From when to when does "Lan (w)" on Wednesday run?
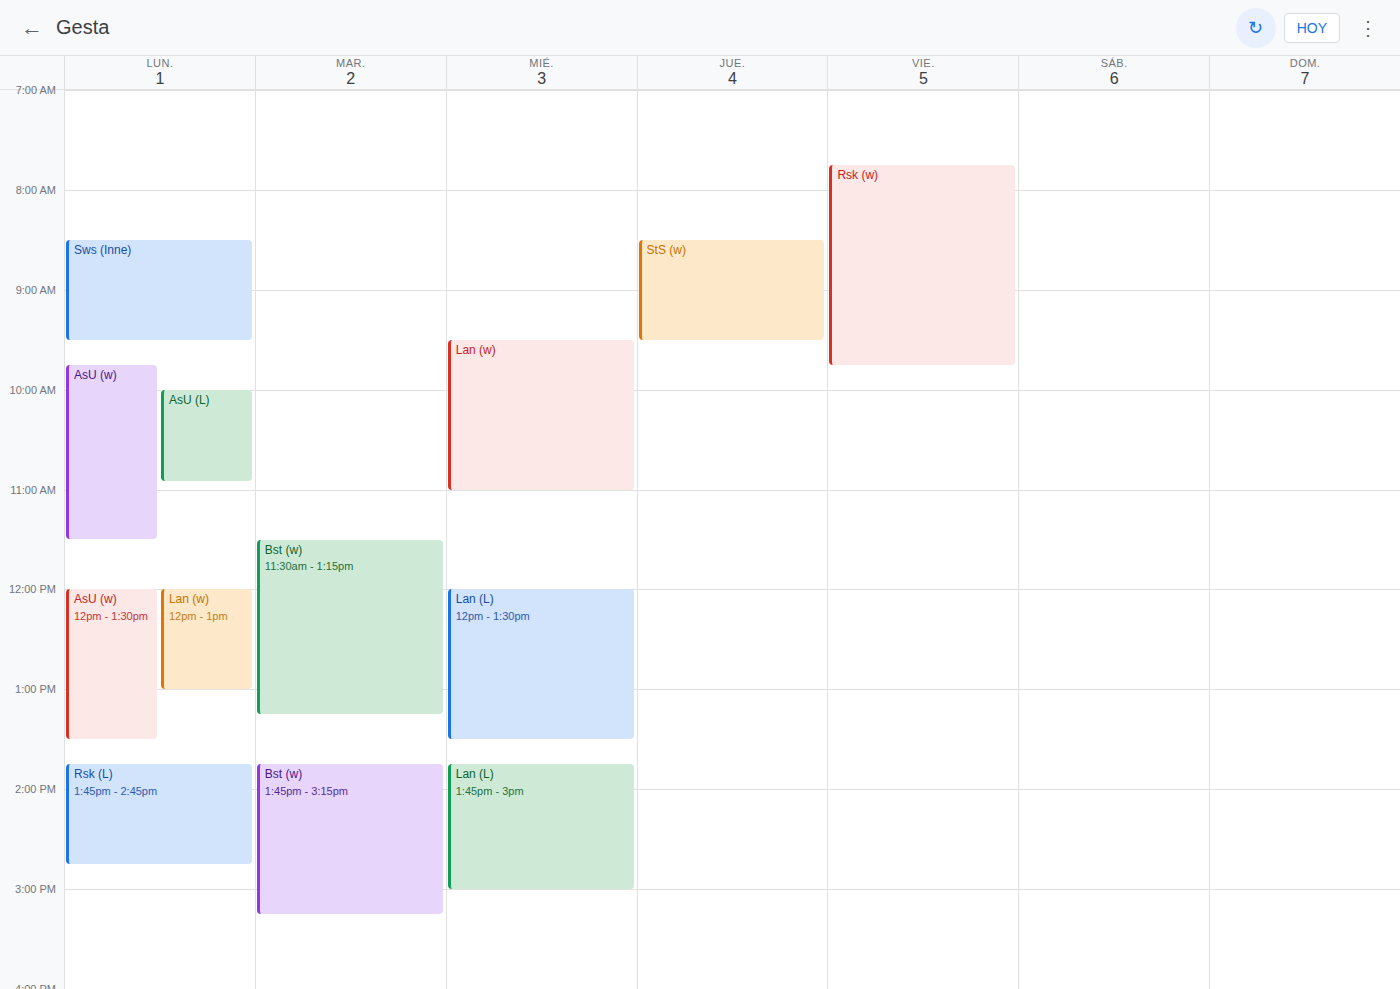
9:30 AM to 11:00 AM